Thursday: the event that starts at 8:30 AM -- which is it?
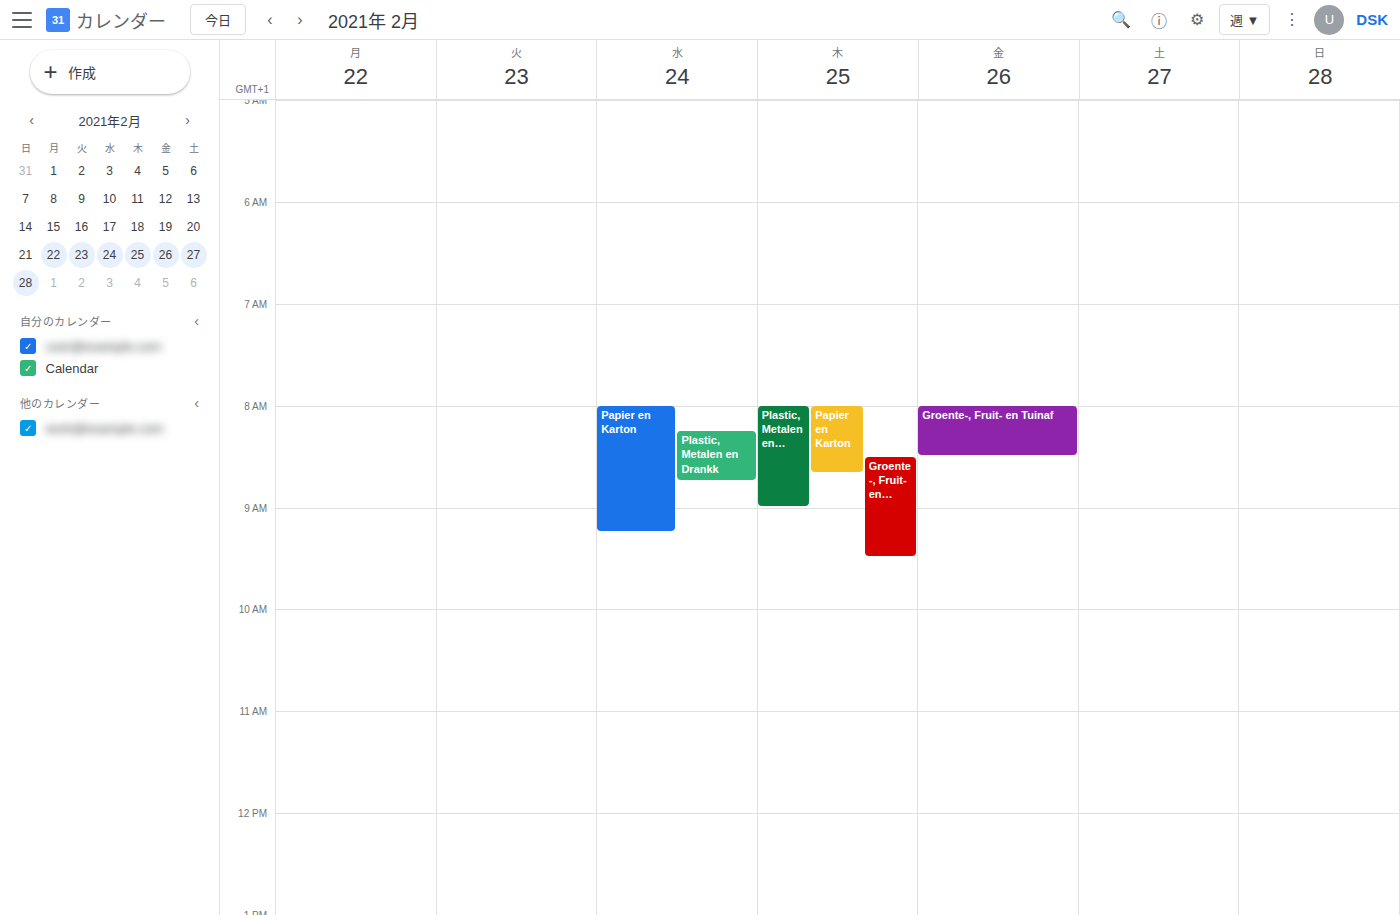
"Groente-, Fruit- en Tuinaf"